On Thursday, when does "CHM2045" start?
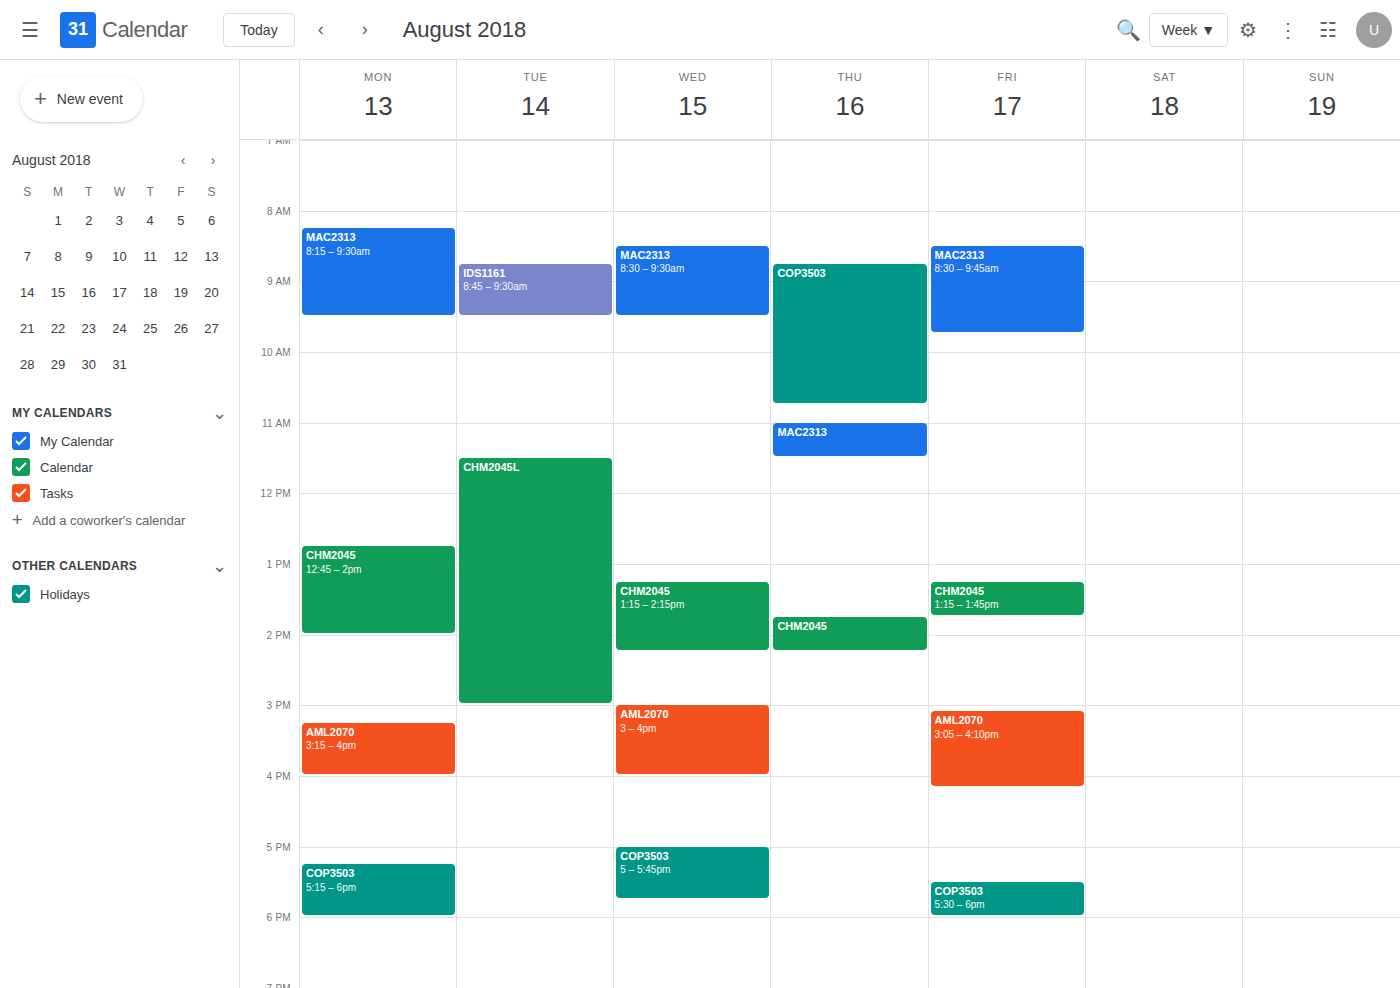
13:45